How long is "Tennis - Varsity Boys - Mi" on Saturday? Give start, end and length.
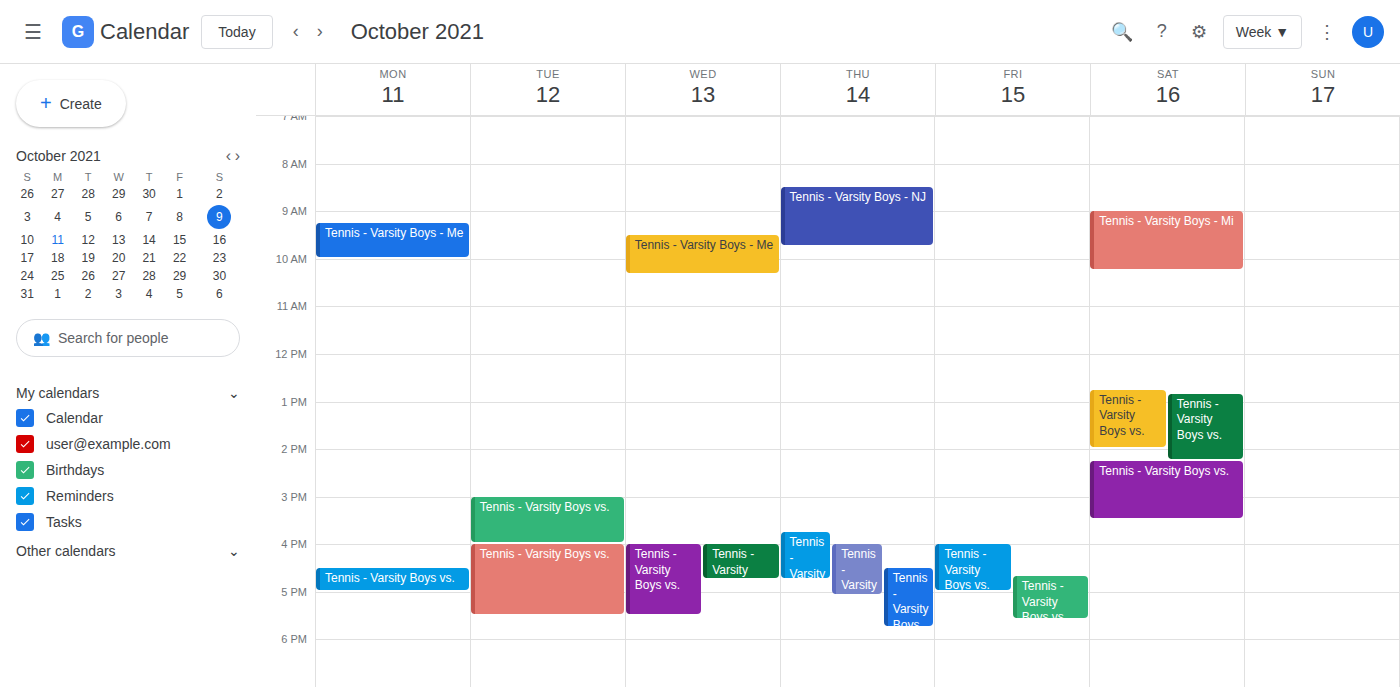
9:00 AM to 10:15 AM, 1 hour 15 minutes